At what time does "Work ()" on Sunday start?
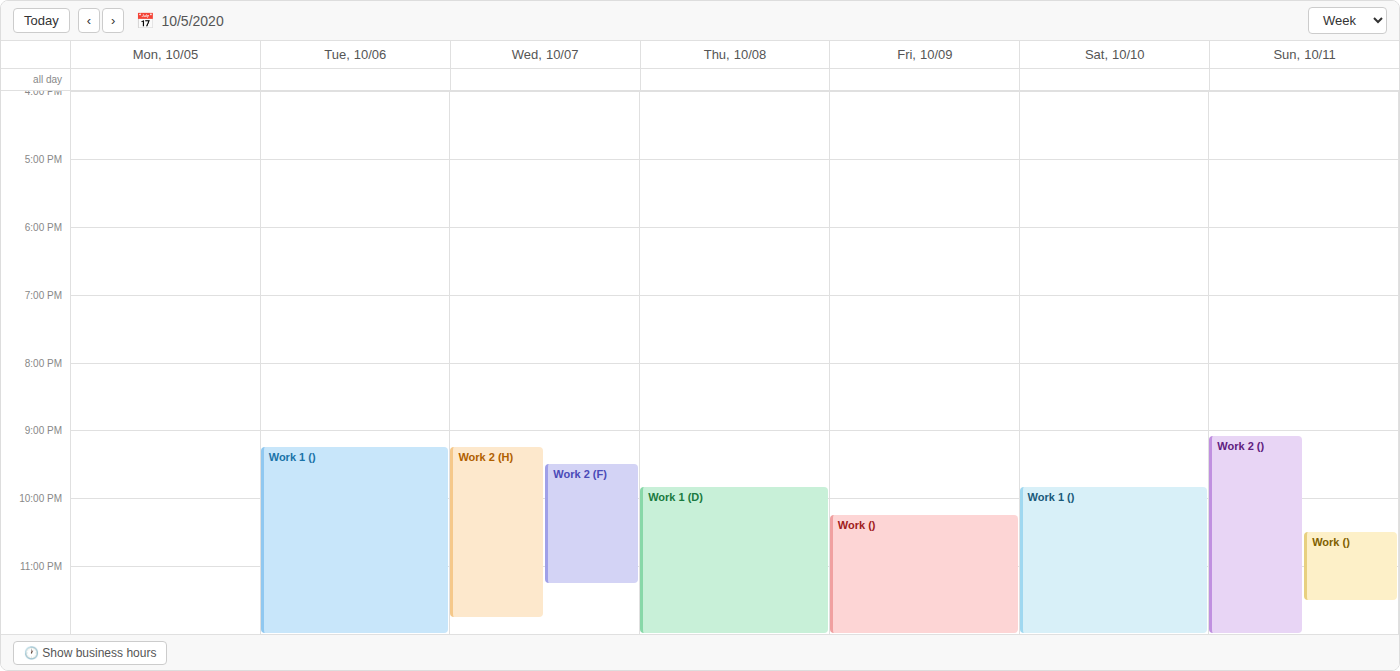
10:30 PM